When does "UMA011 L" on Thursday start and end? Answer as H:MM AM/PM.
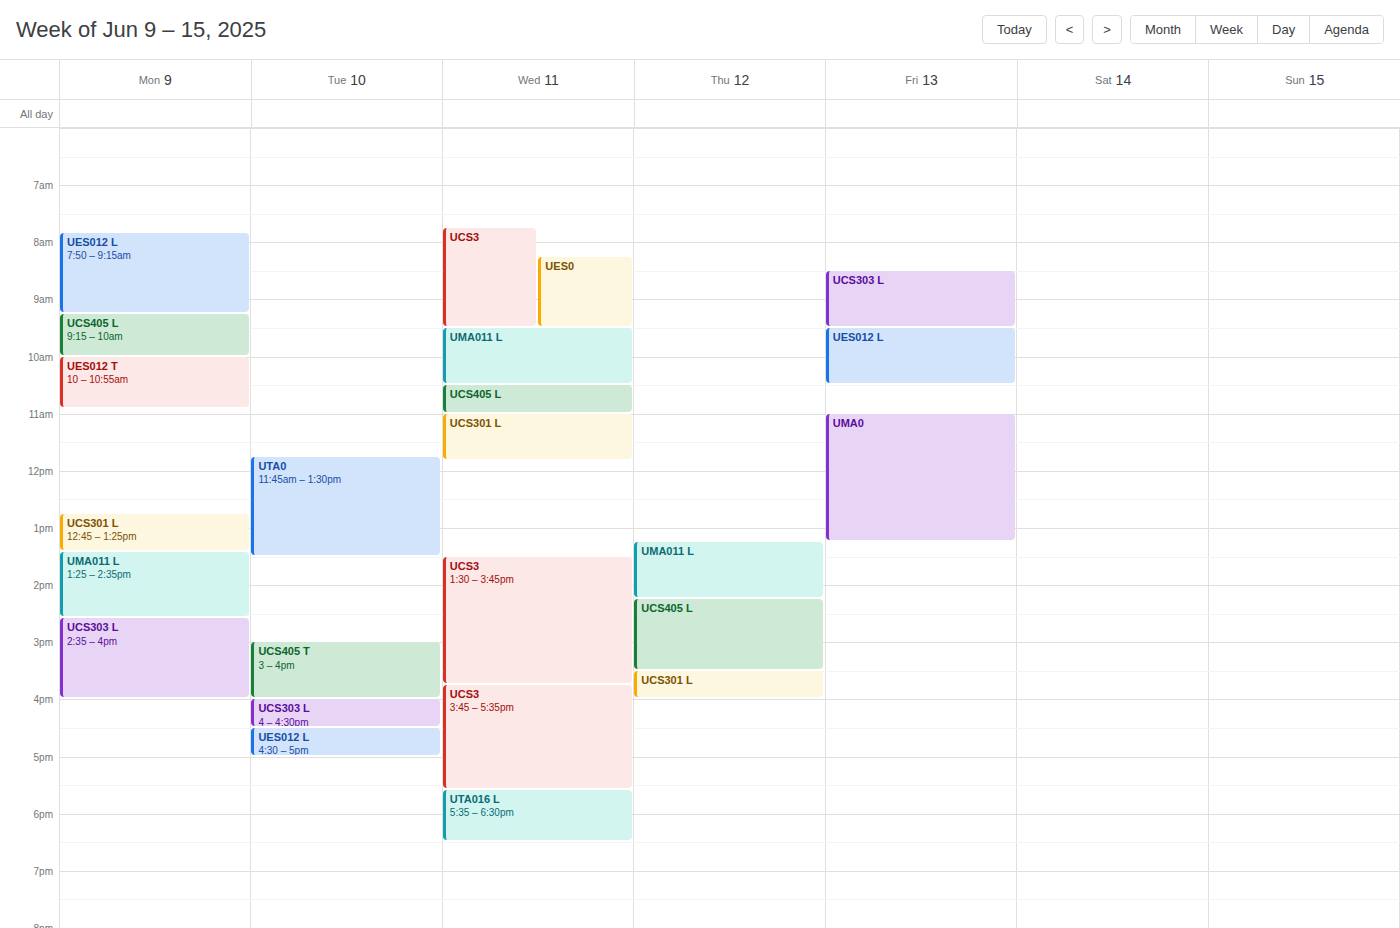
1:15 PM to 2:15 PM